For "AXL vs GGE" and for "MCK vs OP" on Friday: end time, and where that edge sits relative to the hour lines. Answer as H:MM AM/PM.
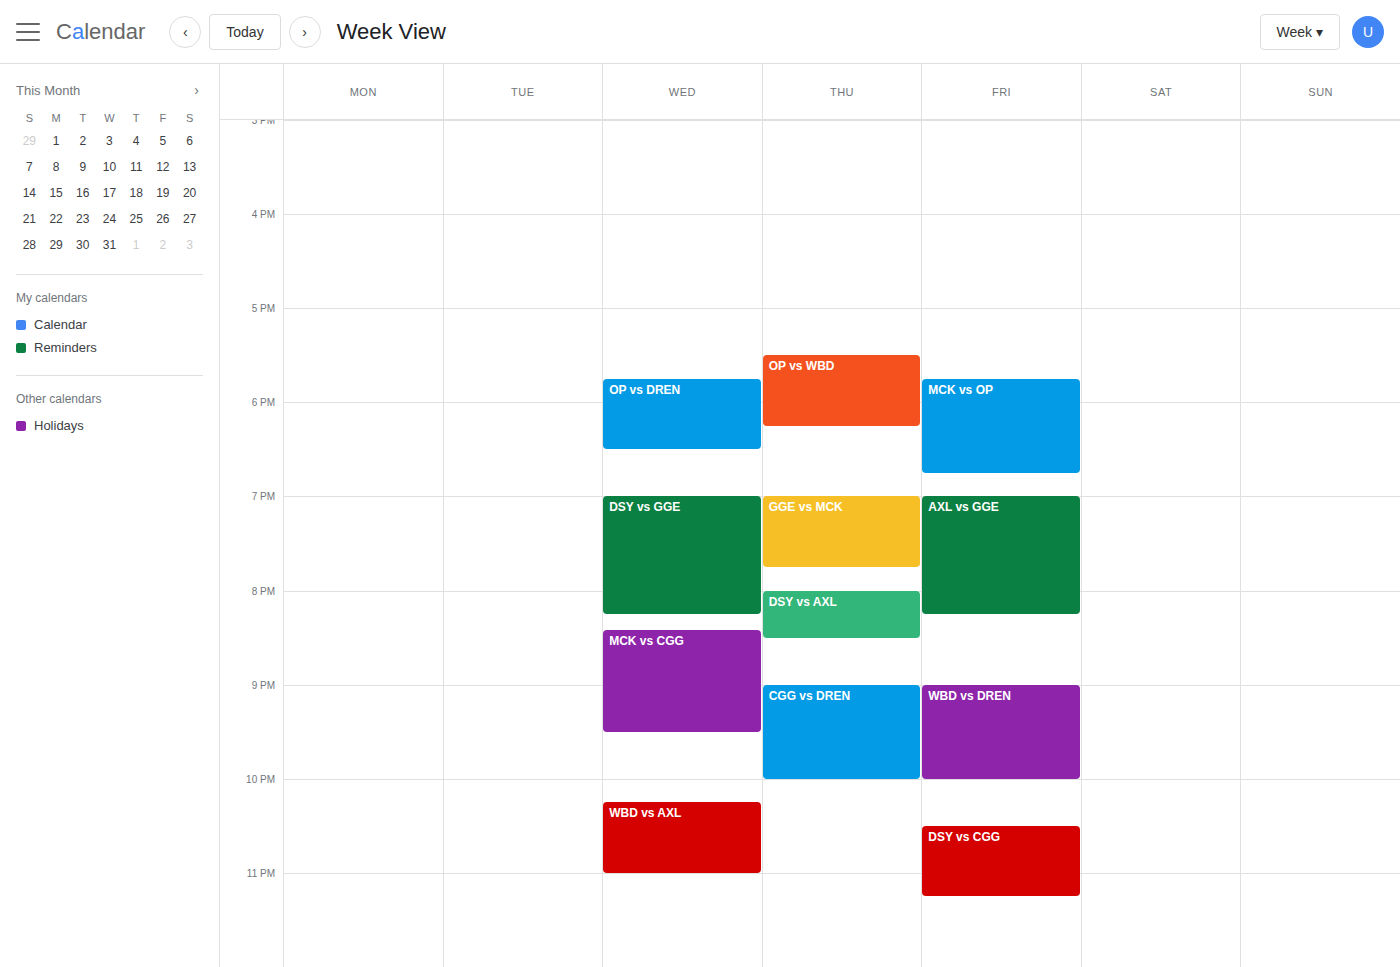
"AXL vs GGE": 8:15 PM, neither: a quarter of the way from the 8 PM line to the 9 PM line. "MCK vs OP": 6:45 PM, neither: three quarters of the way from the 6 PM line to the 7 PM line.